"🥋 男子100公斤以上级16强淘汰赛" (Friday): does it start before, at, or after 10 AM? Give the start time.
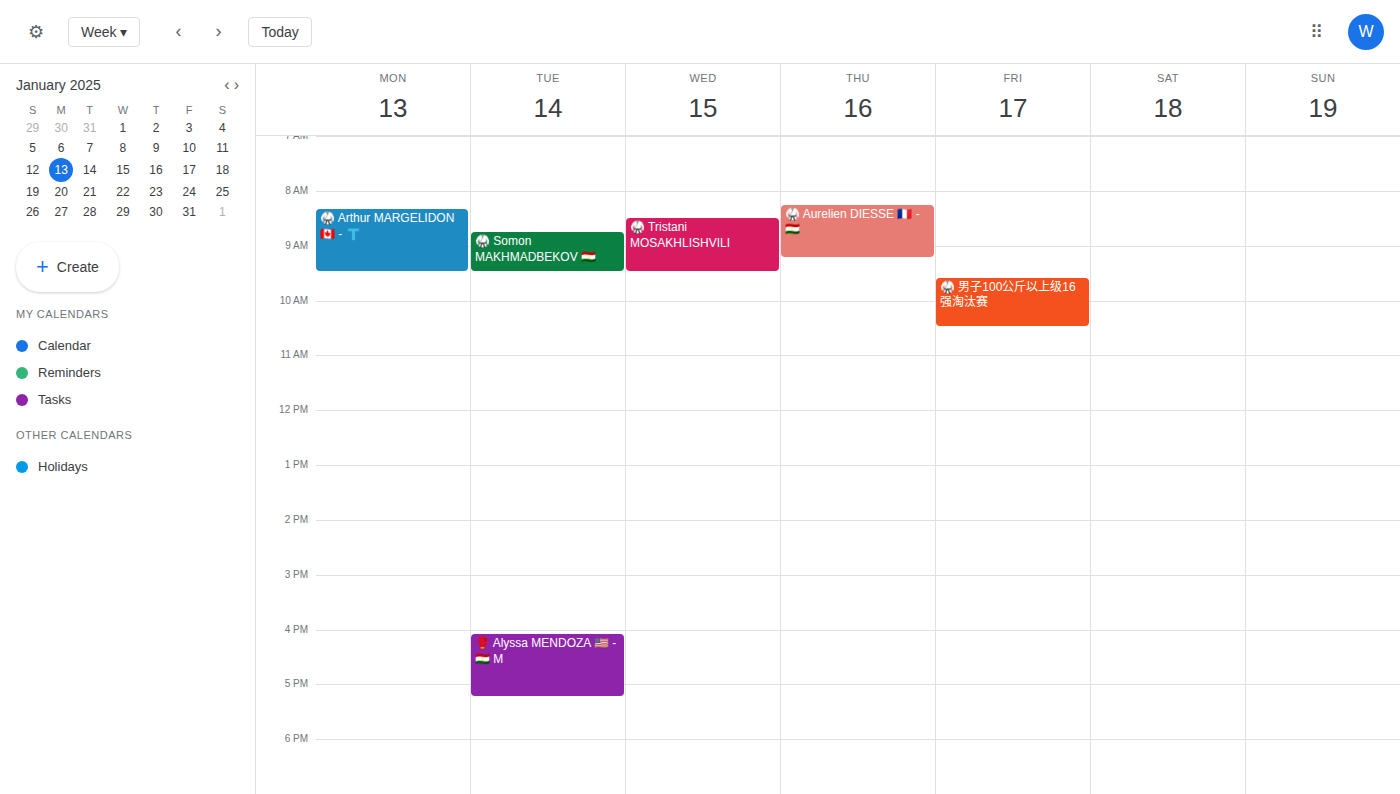
9:35 AM -- before 10 AM, 25 minutes above the 10 AM line.